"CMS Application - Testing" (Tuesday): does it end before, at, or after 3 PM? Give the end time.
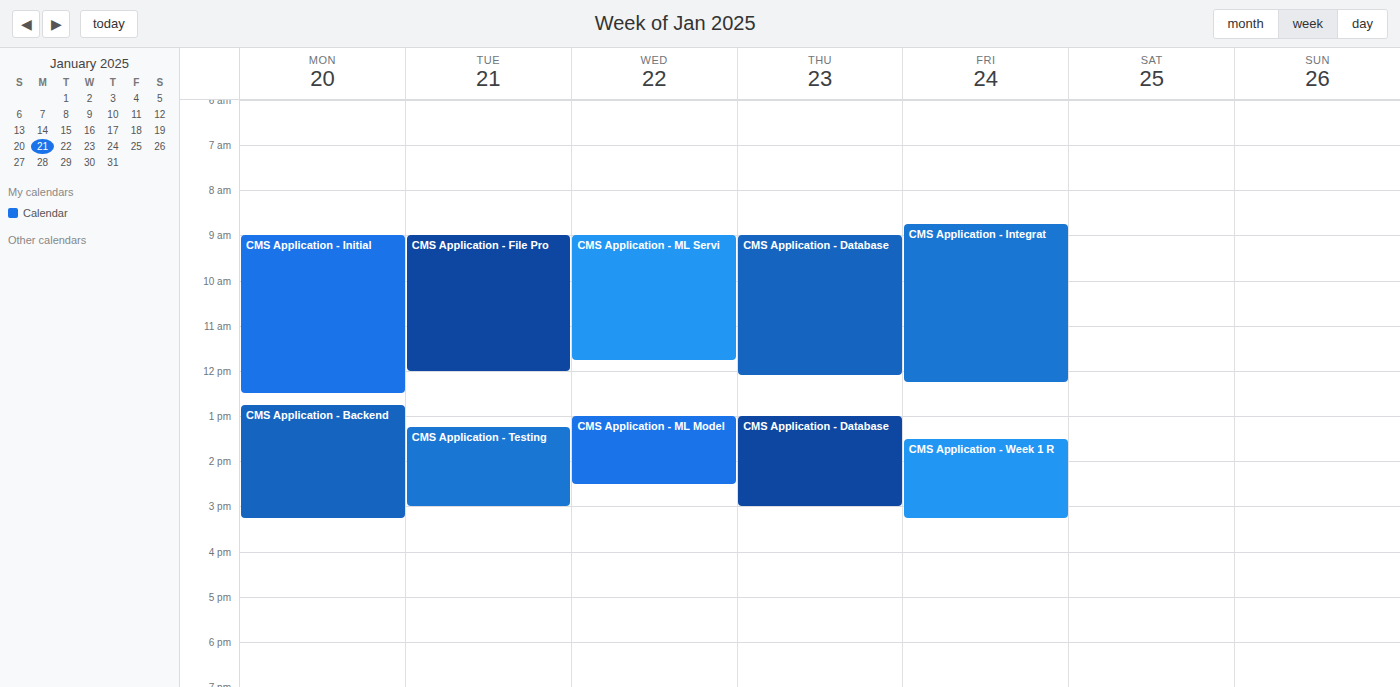
3:00 PM -- exactly at 3 PM, on the 3 PM line.